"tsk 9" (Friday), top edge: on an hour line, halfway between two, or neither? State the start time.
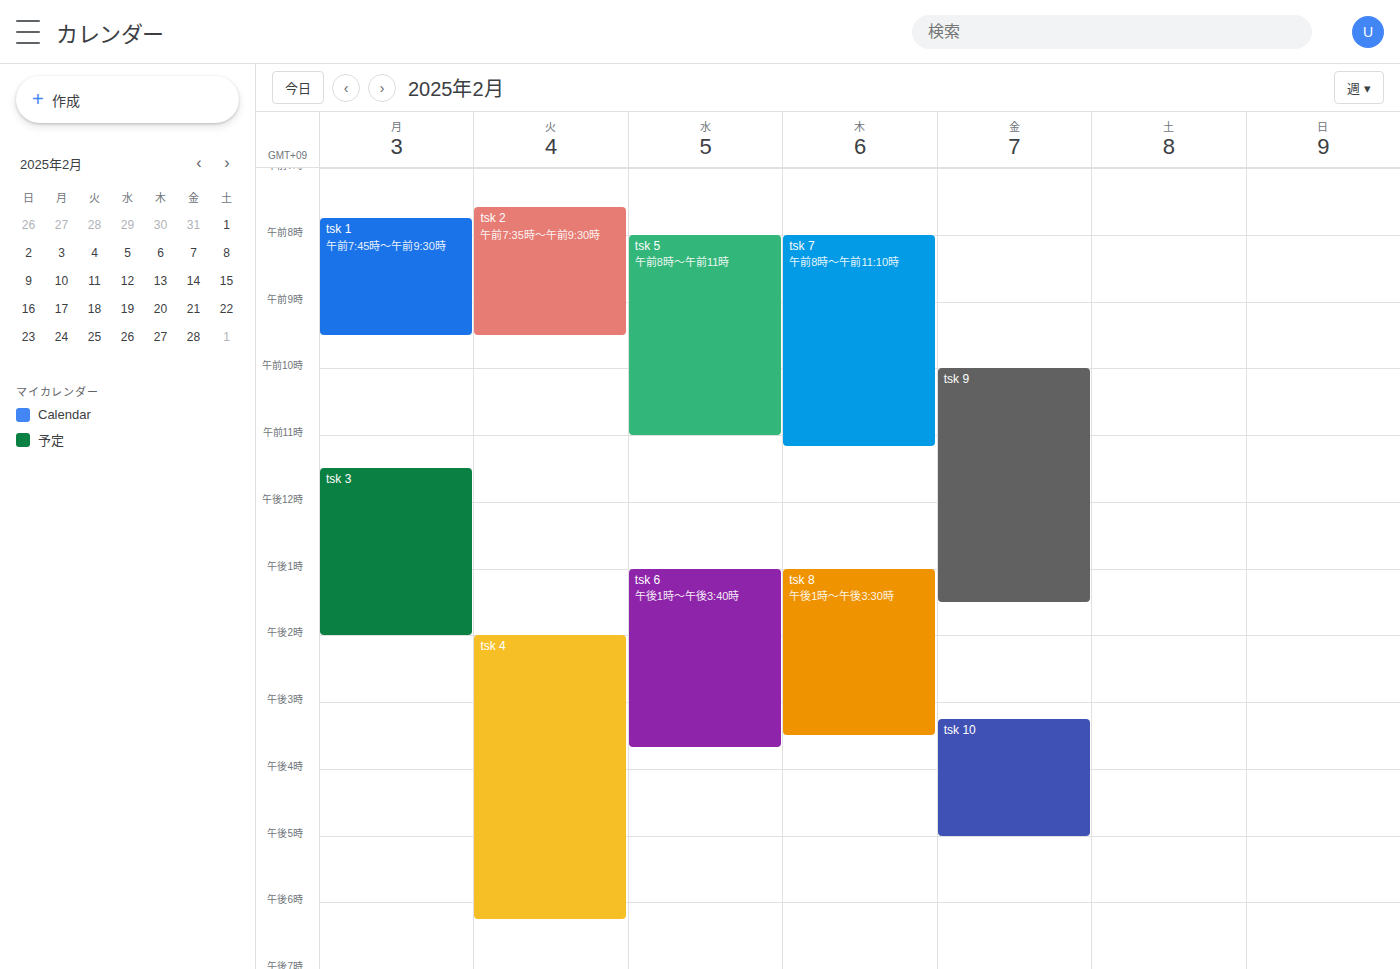
10:00 AM -- exactly on the 10 AM line.